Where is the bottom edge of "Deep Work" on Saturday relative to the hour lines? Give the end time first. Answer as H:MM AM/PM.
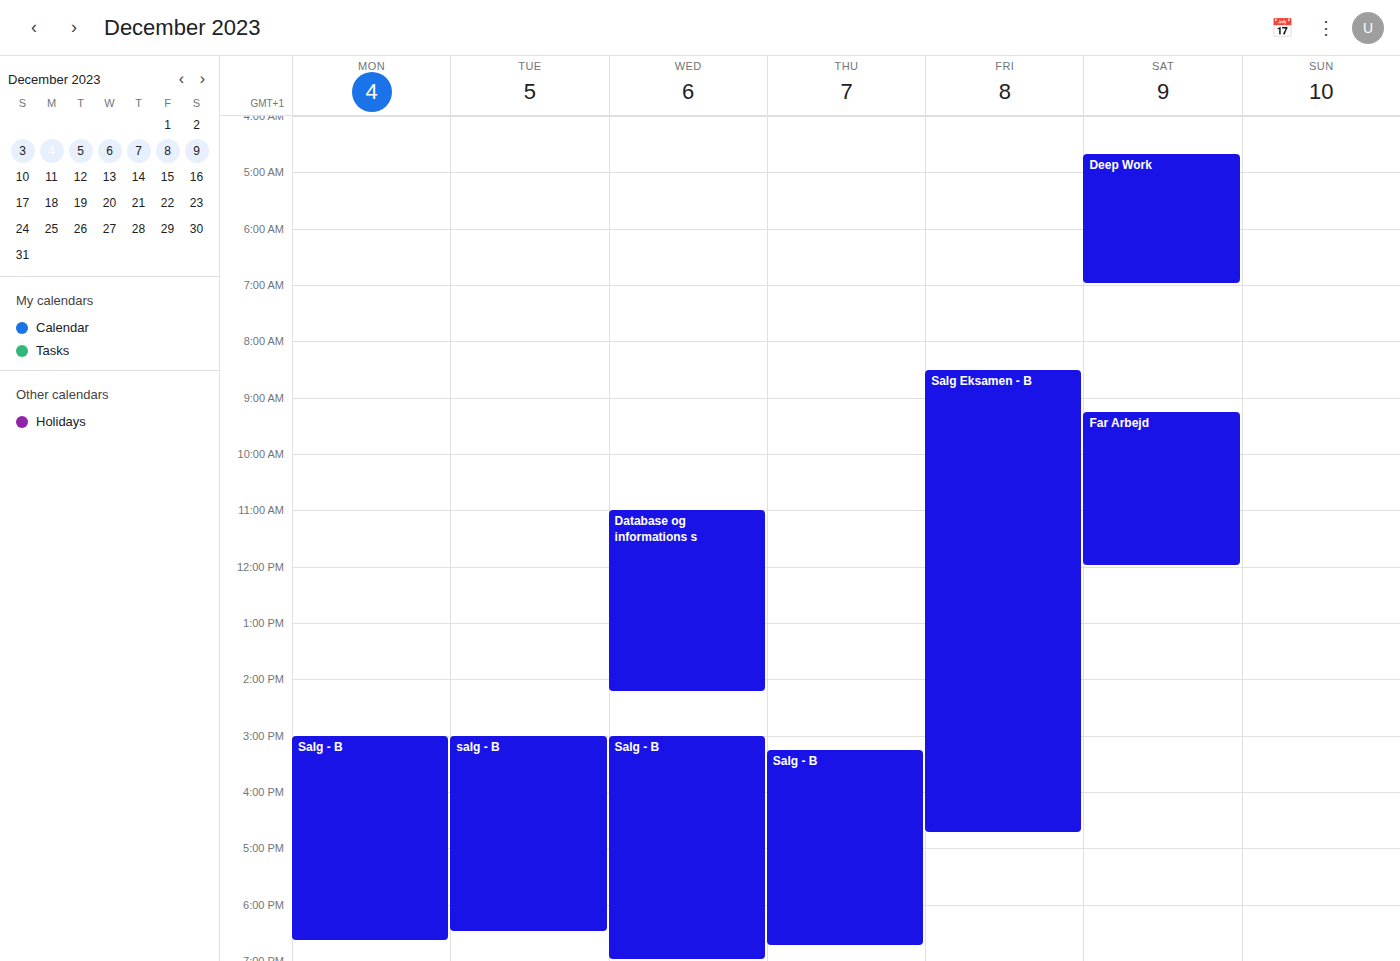
7:00 AM -- exactly on the 7 AM line.